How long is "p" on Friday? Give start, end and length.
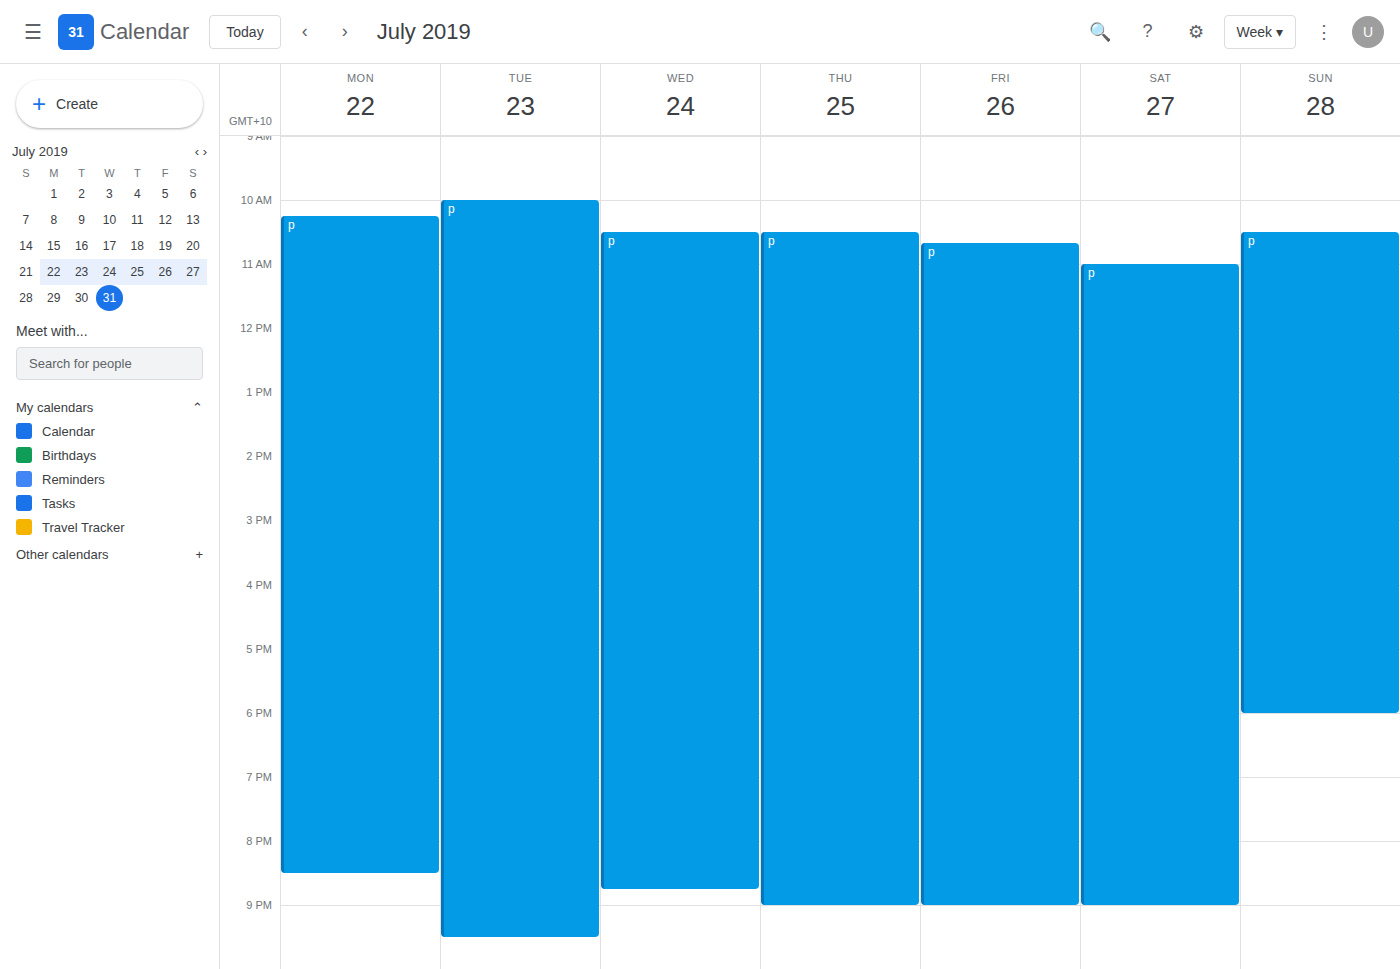
10:40 AM to 9:00 PM, 10 hours 20 minutes